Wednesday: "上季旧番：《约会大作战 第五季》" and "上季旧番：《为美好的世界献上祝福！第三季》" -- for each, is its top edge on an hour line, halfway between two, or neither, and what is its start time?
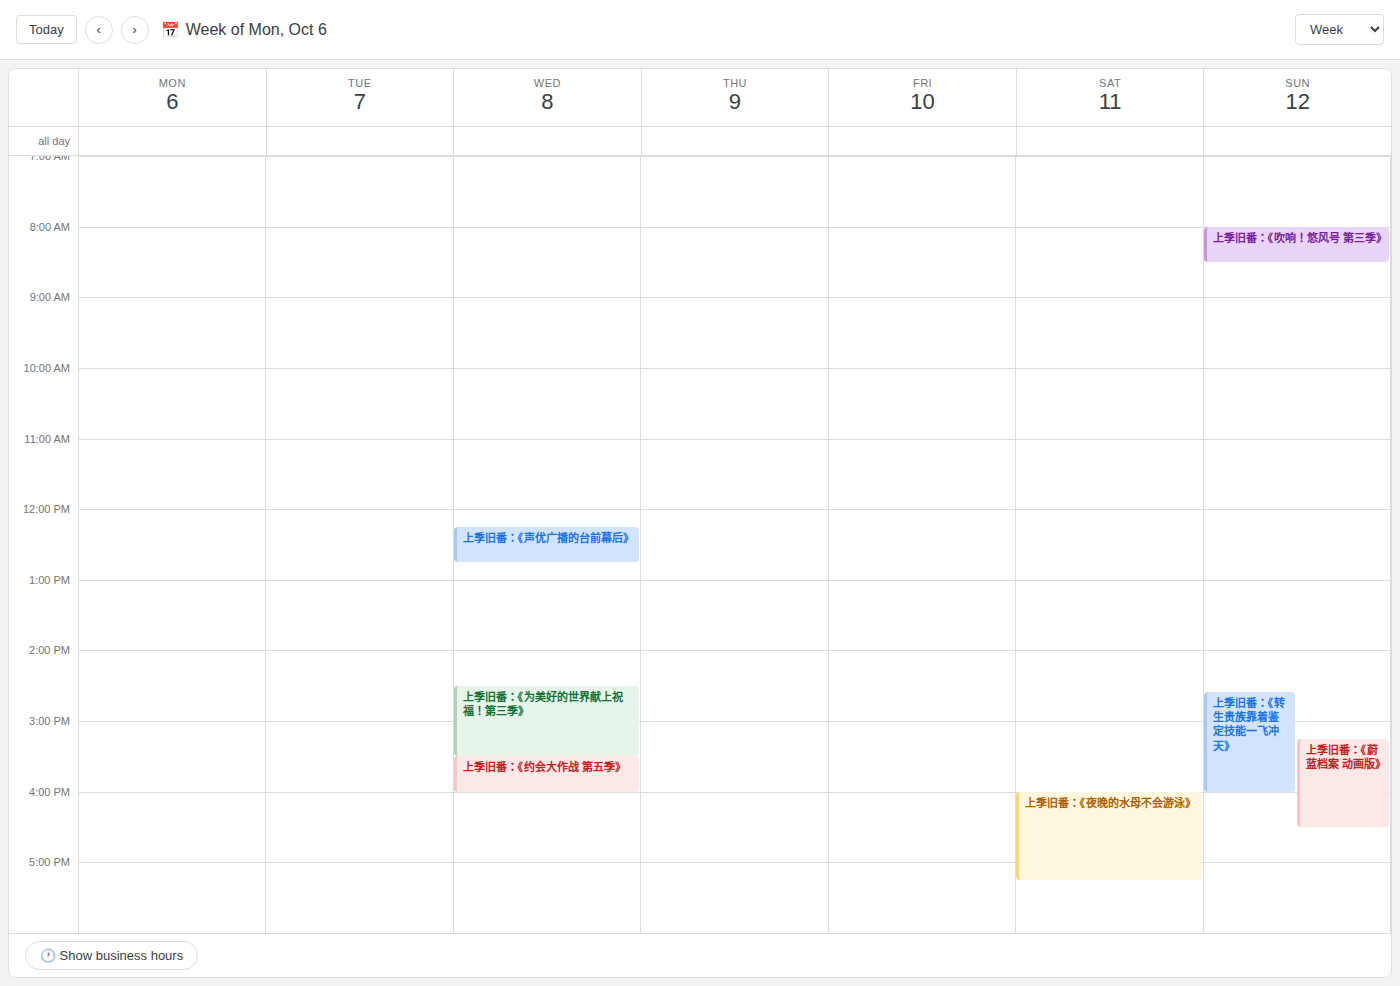
"上季旧番：《约会大作战 第五季》": 3:30 PM, halfway between the 3 PM and 4 PM lines. "上季旧番：《为美好的世界献上祝福！第三季》": 2:30 PM, halfway between the 2 PM and 3 PM lines.